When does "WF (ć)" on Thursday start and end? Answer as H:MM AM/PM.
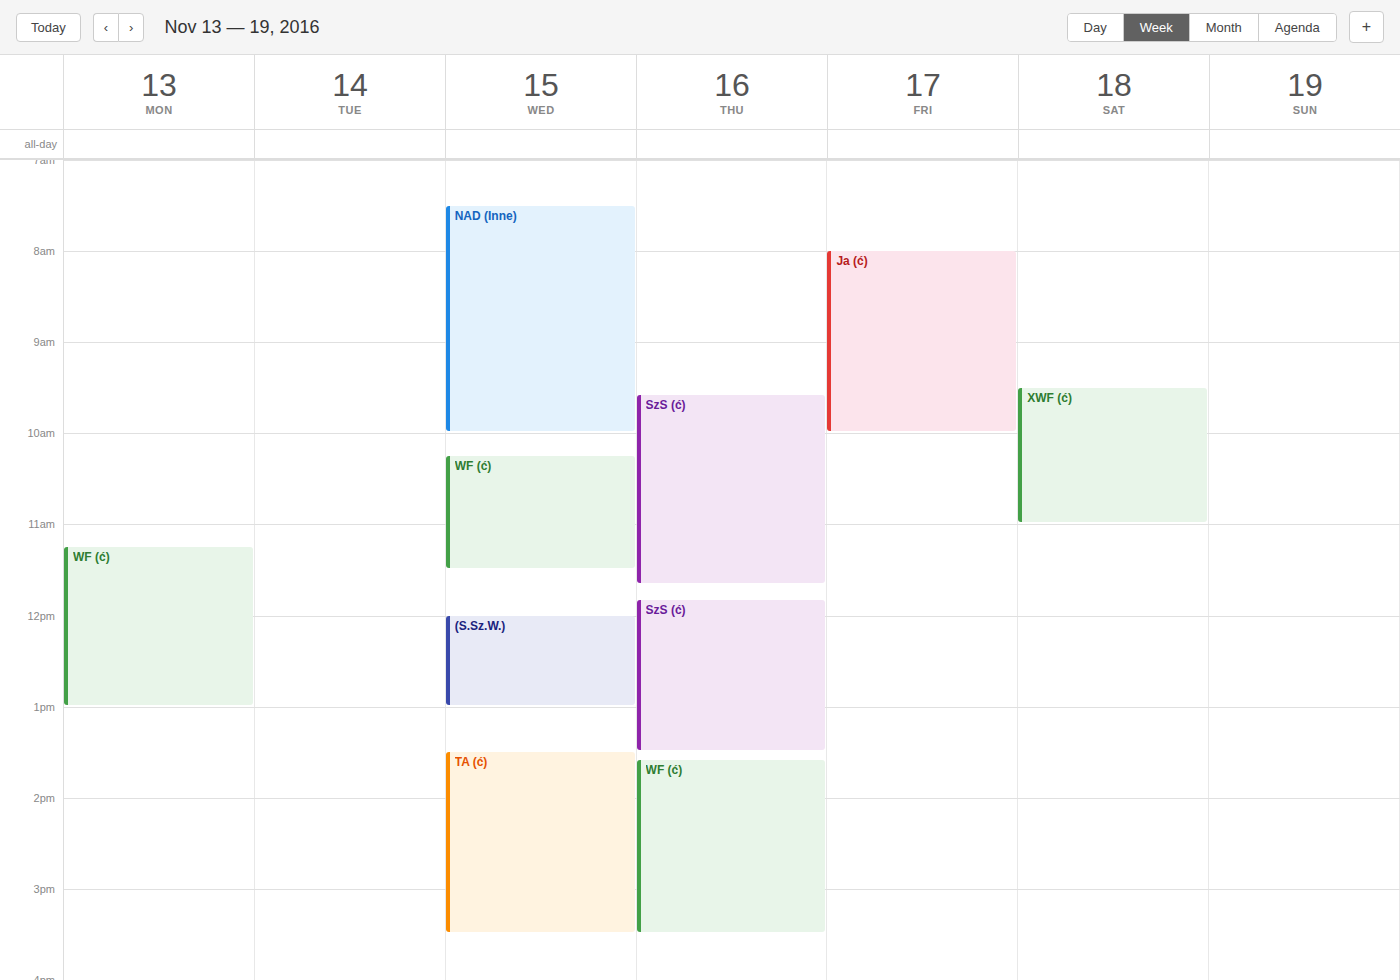
1:35 PM to 3:30 PM